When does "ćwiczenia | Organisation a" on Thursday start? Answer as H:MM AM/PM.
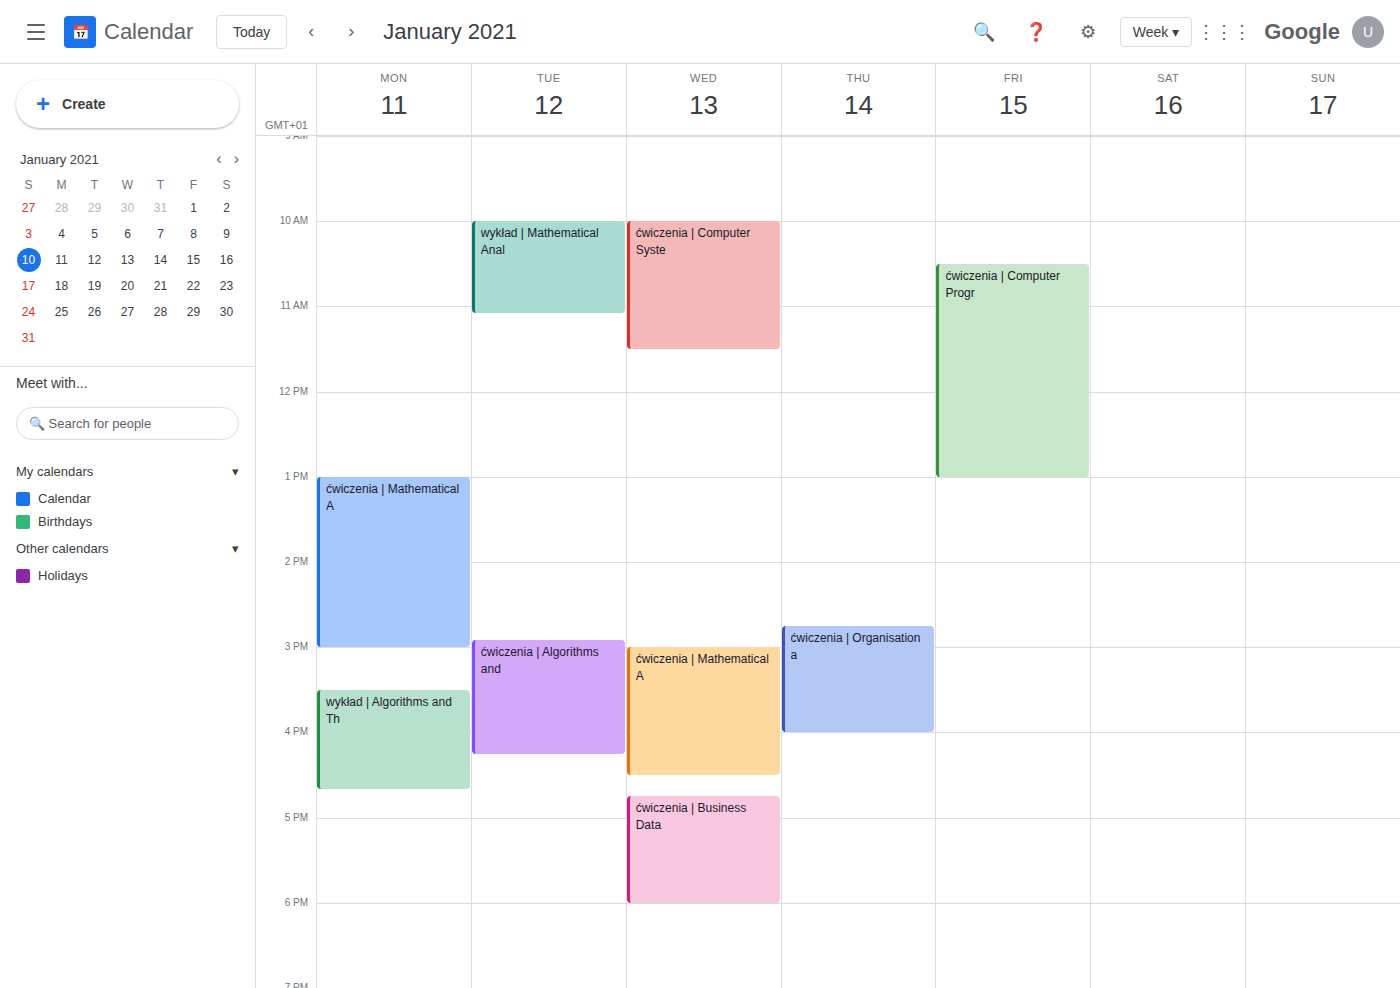
2:45 PM